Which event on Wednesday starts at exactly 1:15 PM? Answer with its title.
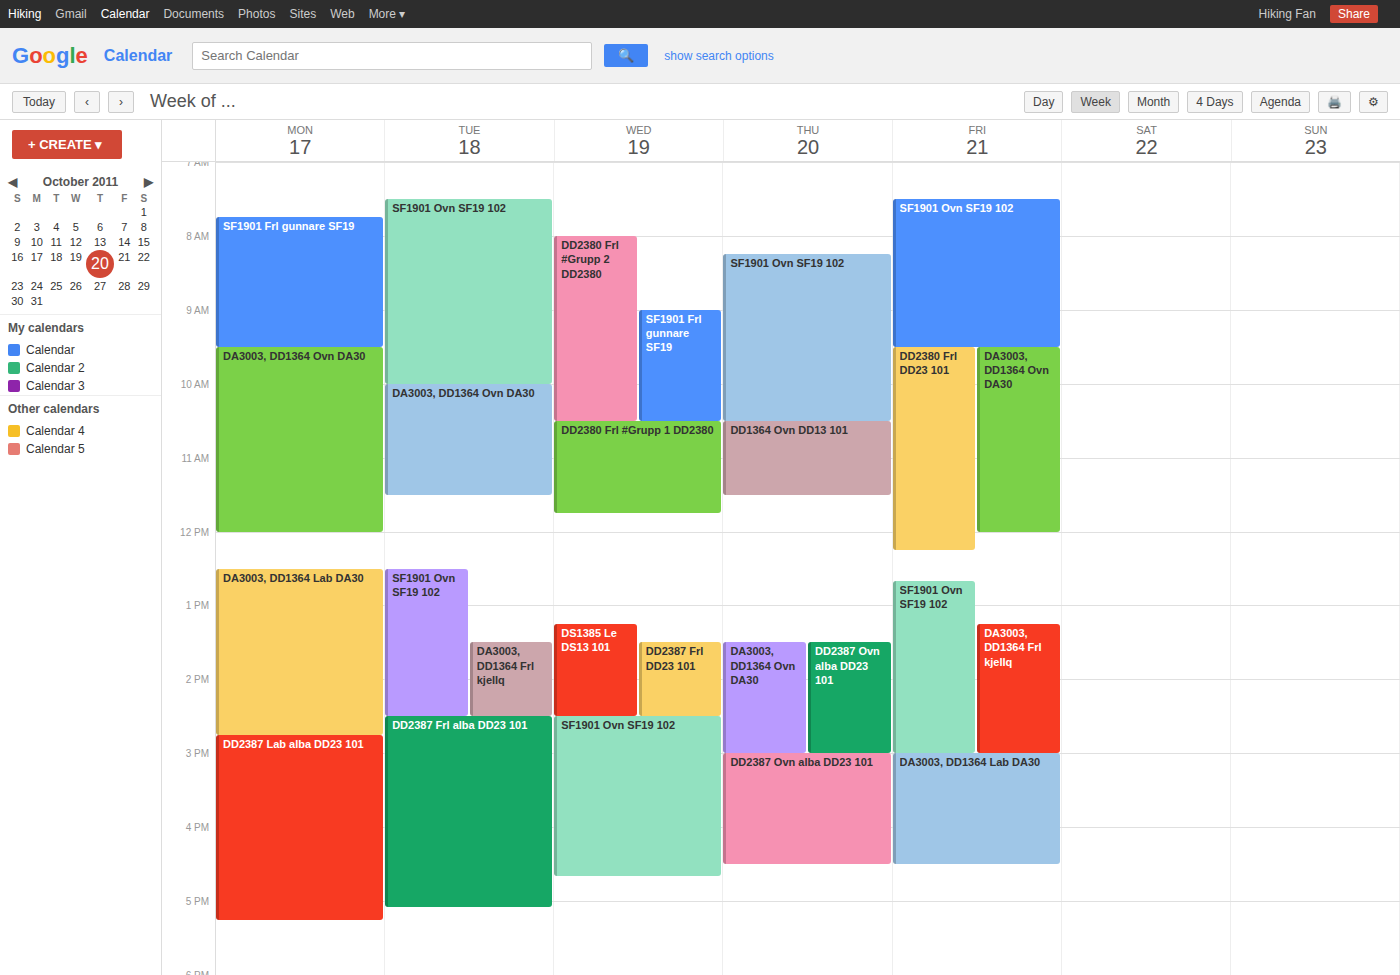
"DS1385 Le DS13 101"